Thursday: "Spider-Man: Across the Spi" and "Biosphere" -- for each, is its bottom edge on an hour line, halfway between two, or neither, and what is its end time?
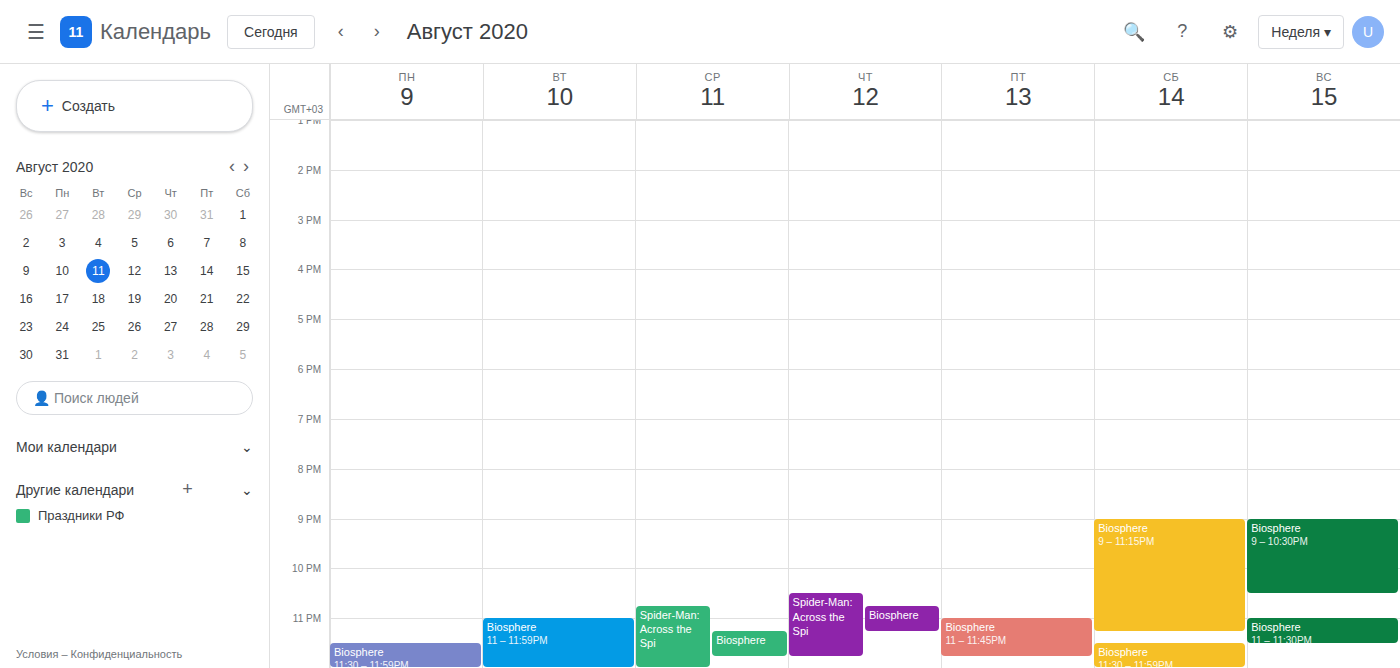
"Spider-Man: Across the Spi": 11:45 PM, neither: three quarters of the way from the 11 PM line to the 12 AM line. "Biosphere": 11:15 PM, neither: a quarter of the way from the 11 PM line to the 12 AM line.